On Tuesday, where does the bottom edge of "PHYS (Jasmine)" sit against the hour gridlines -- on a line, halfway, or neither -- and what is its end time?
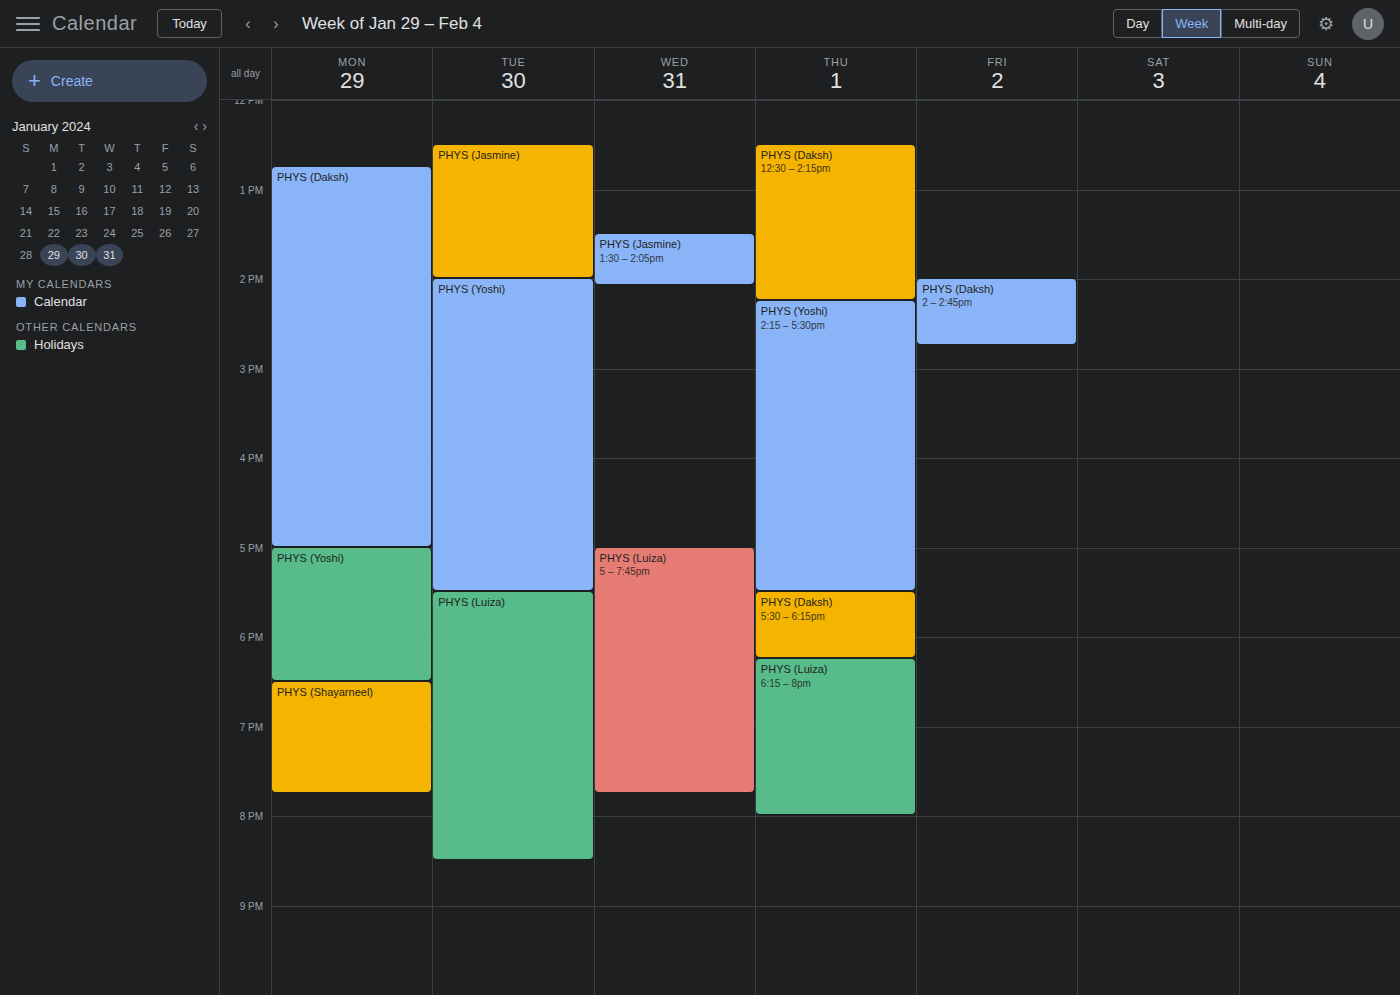
2:00 PM -- exactly on the 2 PM line.